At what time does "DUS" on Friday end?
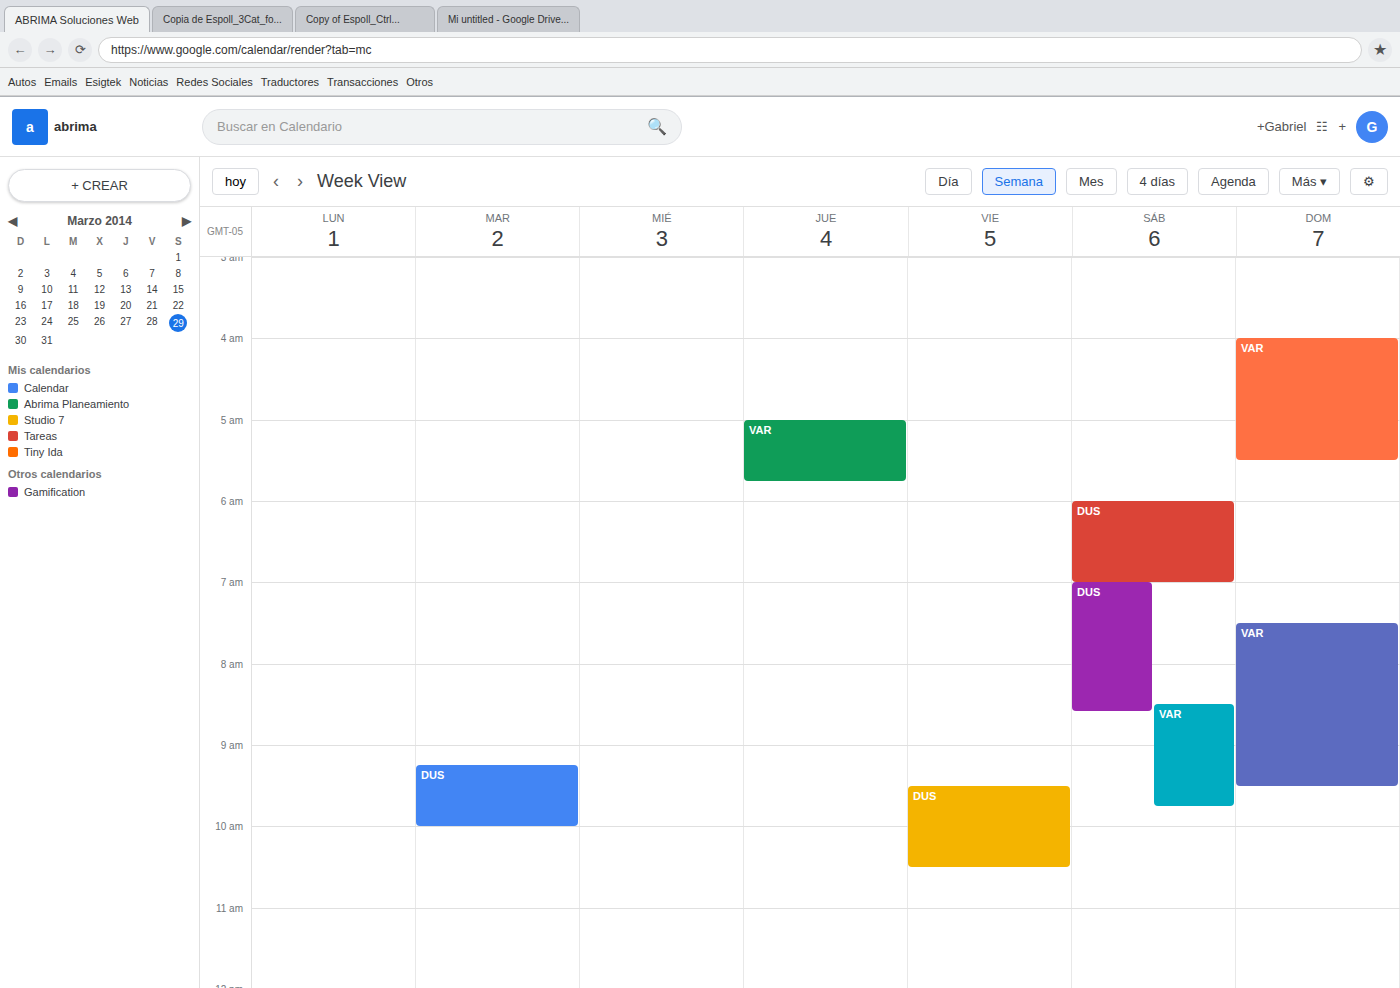
10:30